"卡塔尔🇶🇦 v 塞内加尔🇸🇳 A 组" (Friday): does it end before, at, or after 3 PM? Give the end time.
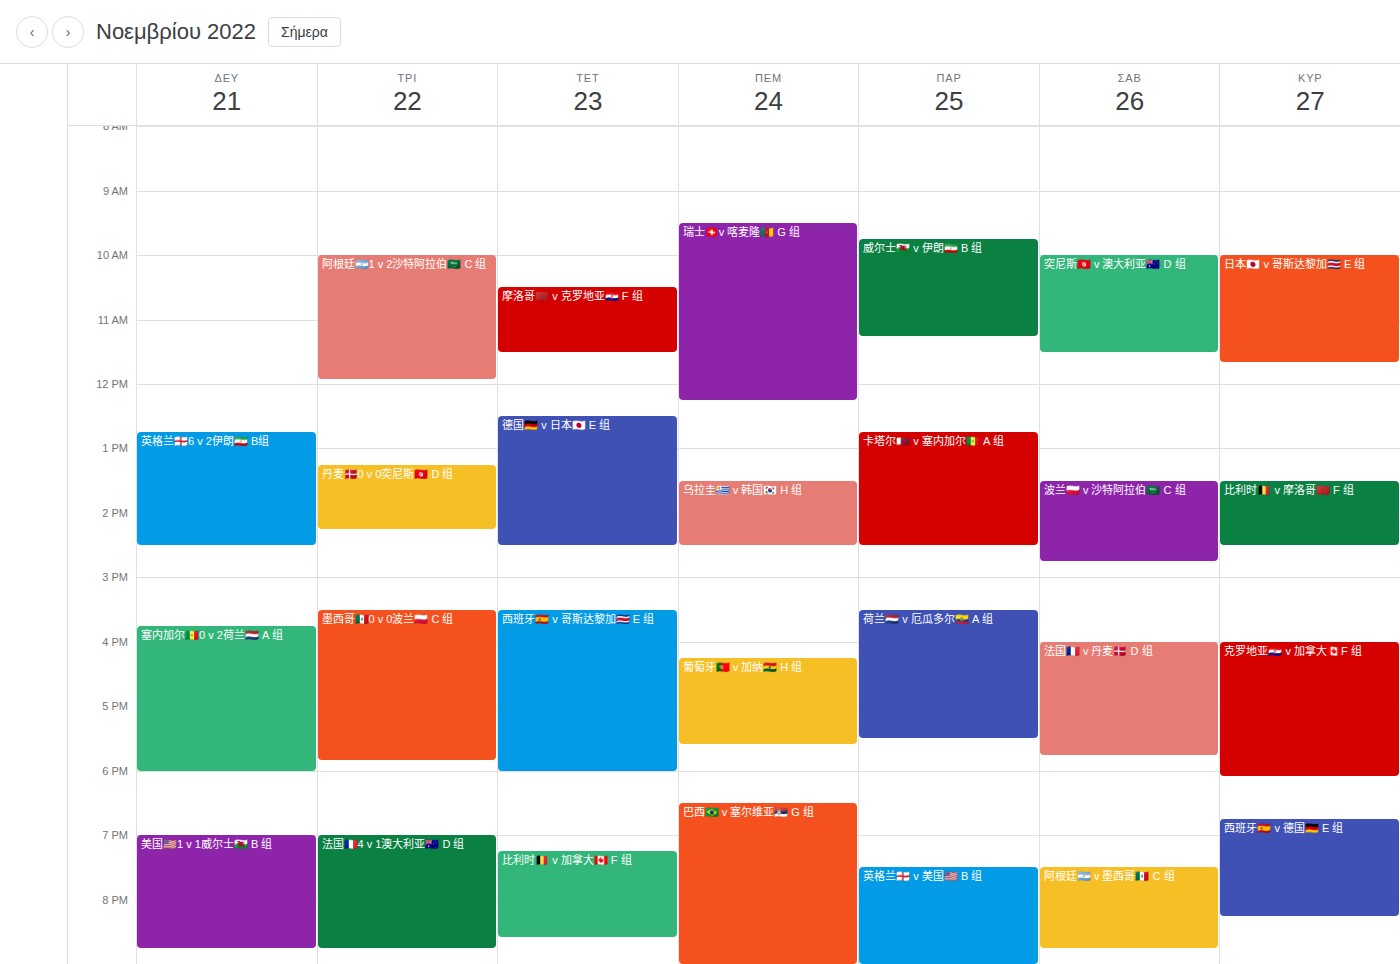
2:30 PM -- before 3 PM, 30 minutes above the 3 PM line.